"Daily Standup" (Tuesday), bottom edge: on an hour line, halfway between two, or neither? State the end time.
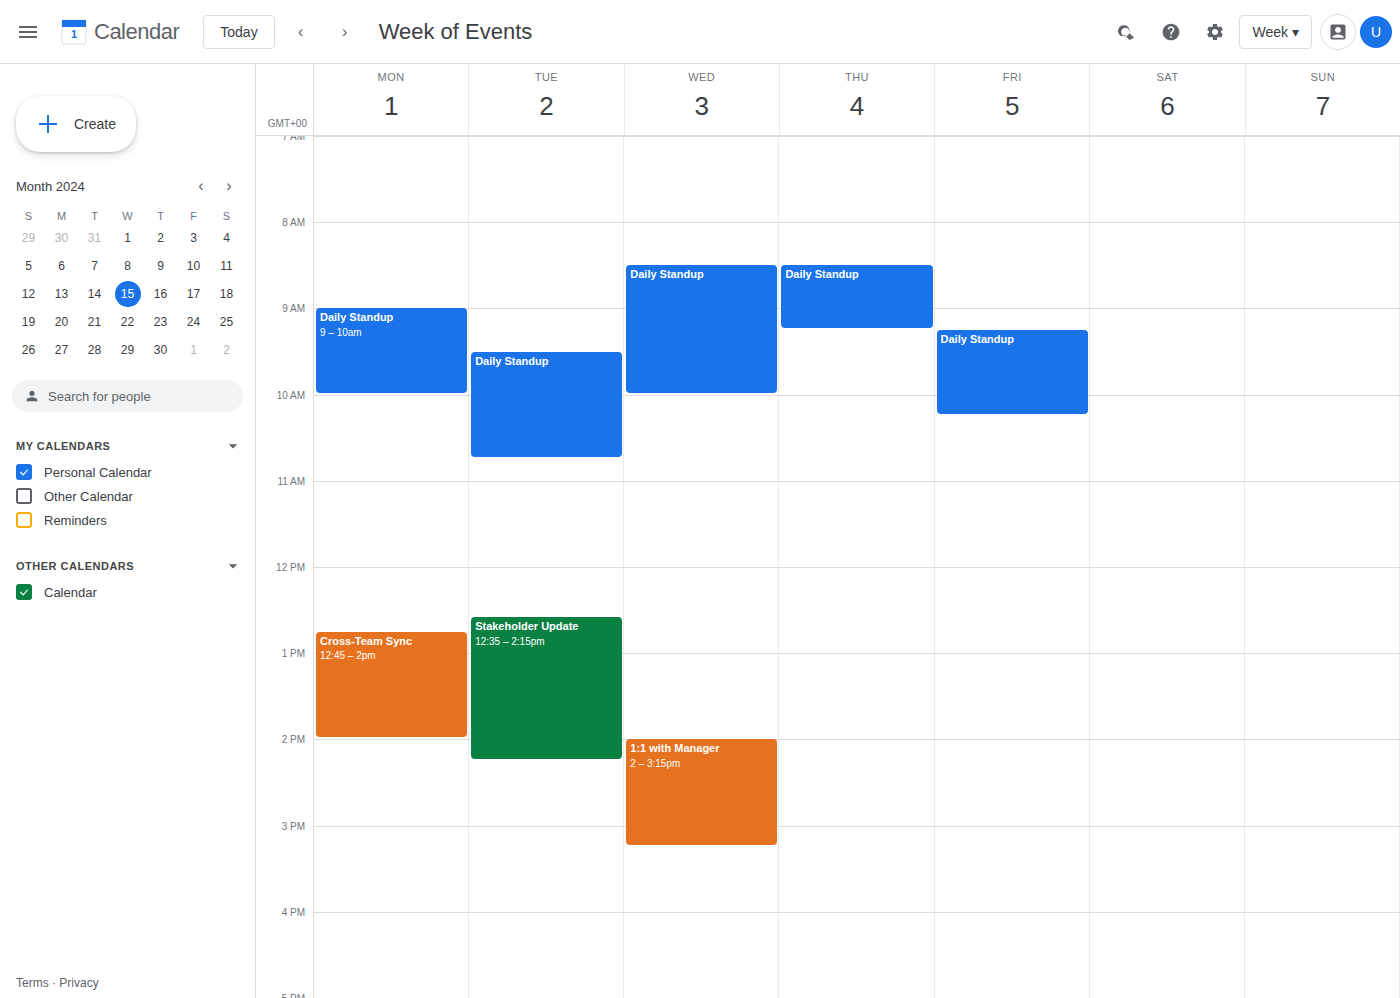
10:45 -- neither: three quarters of the way from the 10:00 line to the 11:00 line.